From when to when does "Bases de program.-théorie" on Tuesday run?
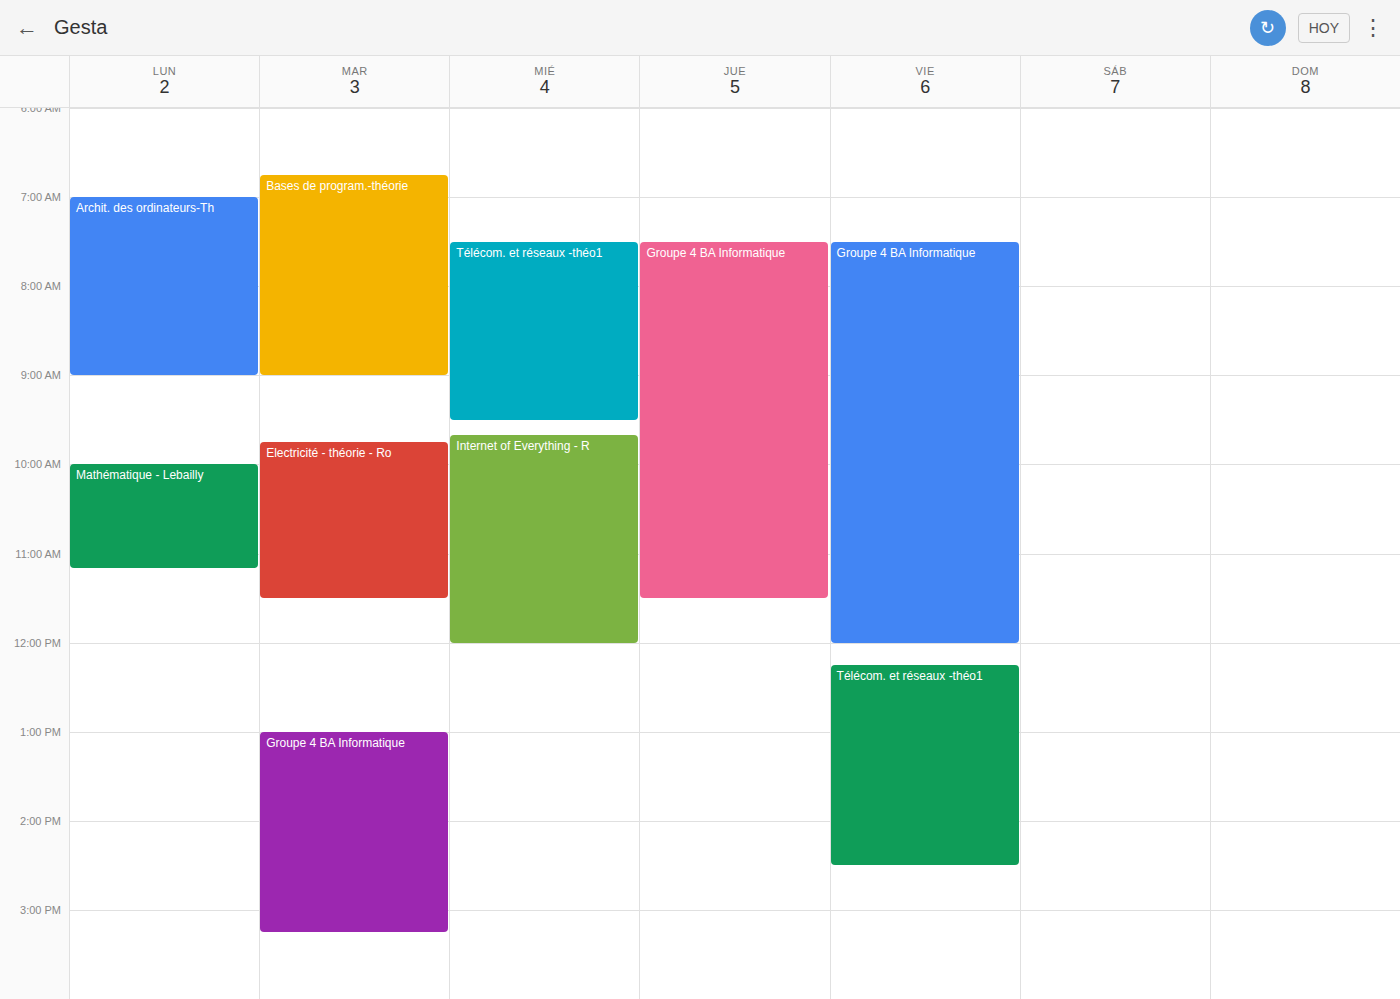
6:45 AM to 9:00 AM